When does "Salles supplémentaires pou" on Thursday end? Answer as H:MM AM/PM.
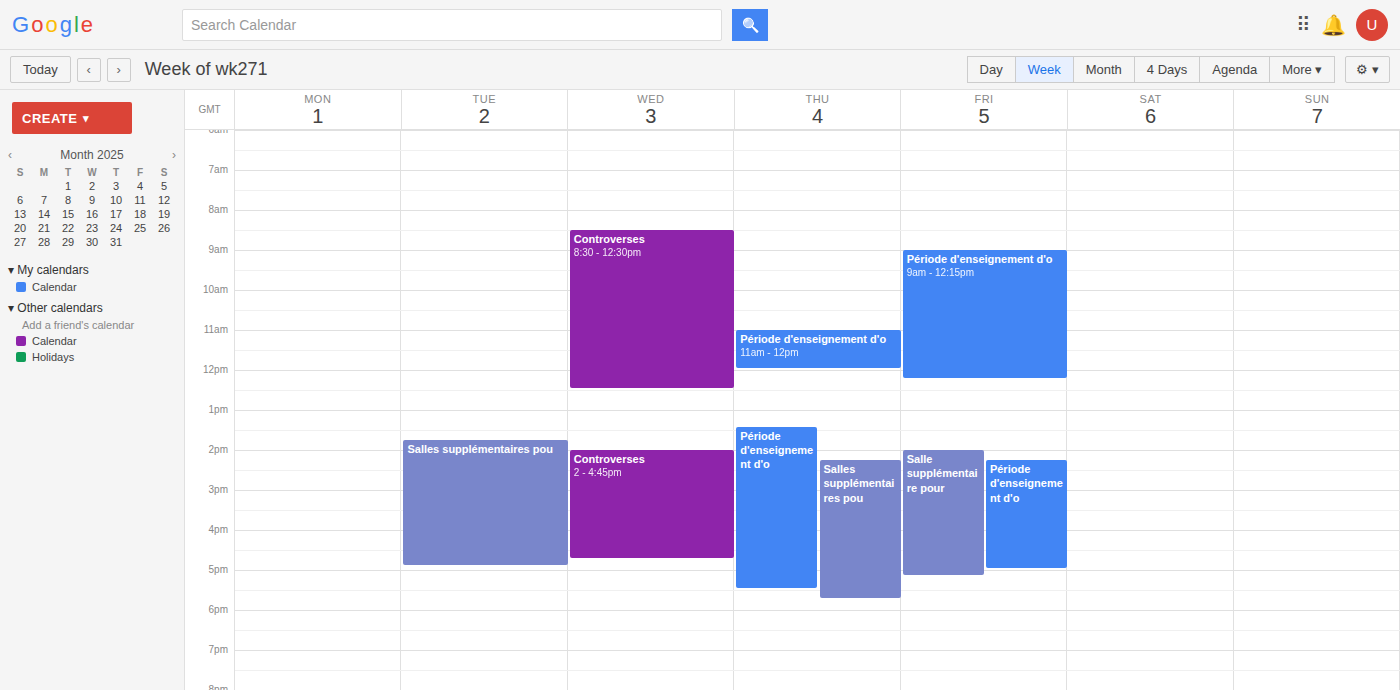
5:45 PM